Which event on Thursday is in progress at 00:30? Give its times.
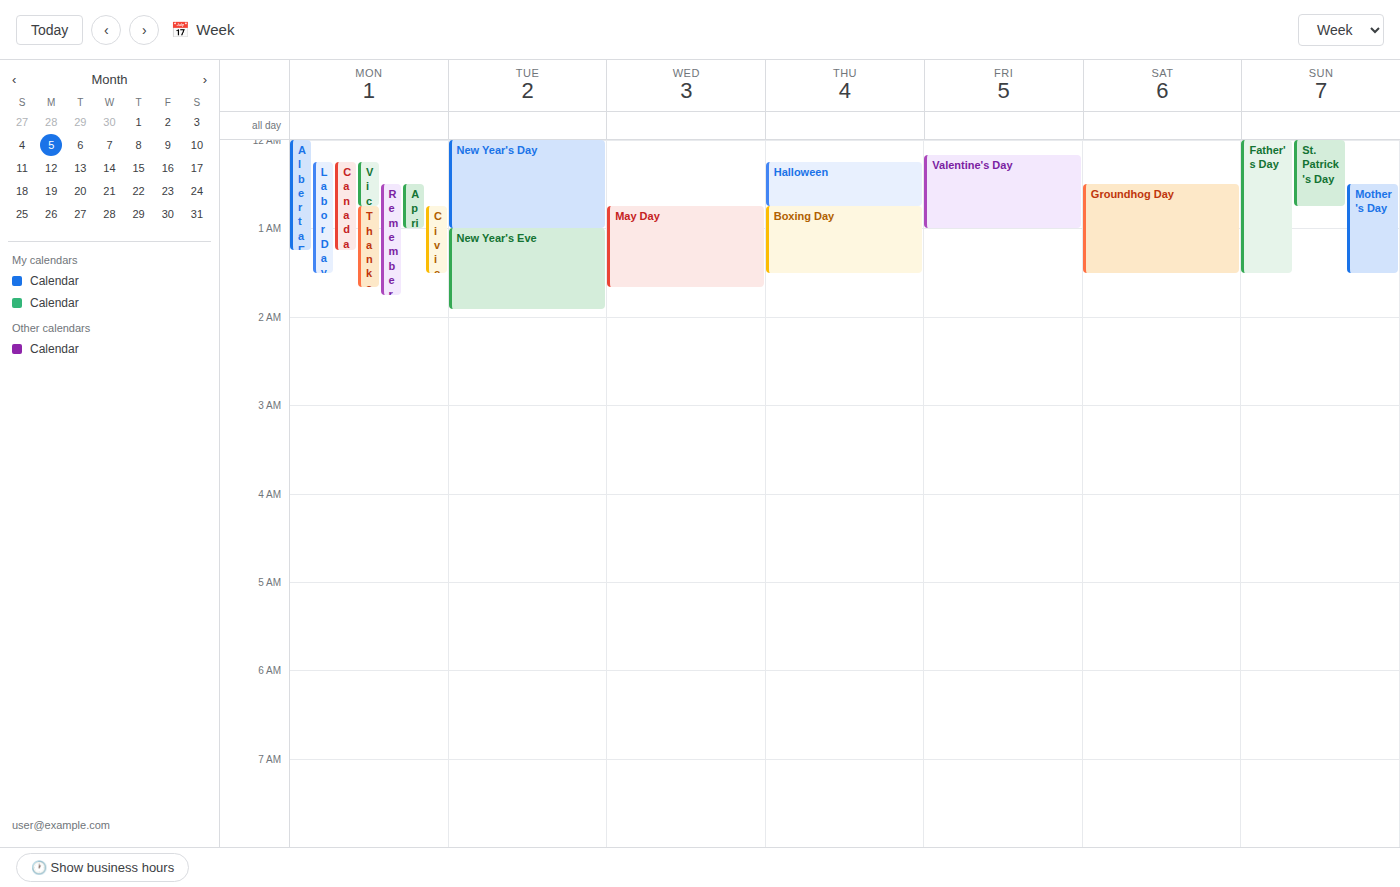
"Halloween", 00:15 to 00:45